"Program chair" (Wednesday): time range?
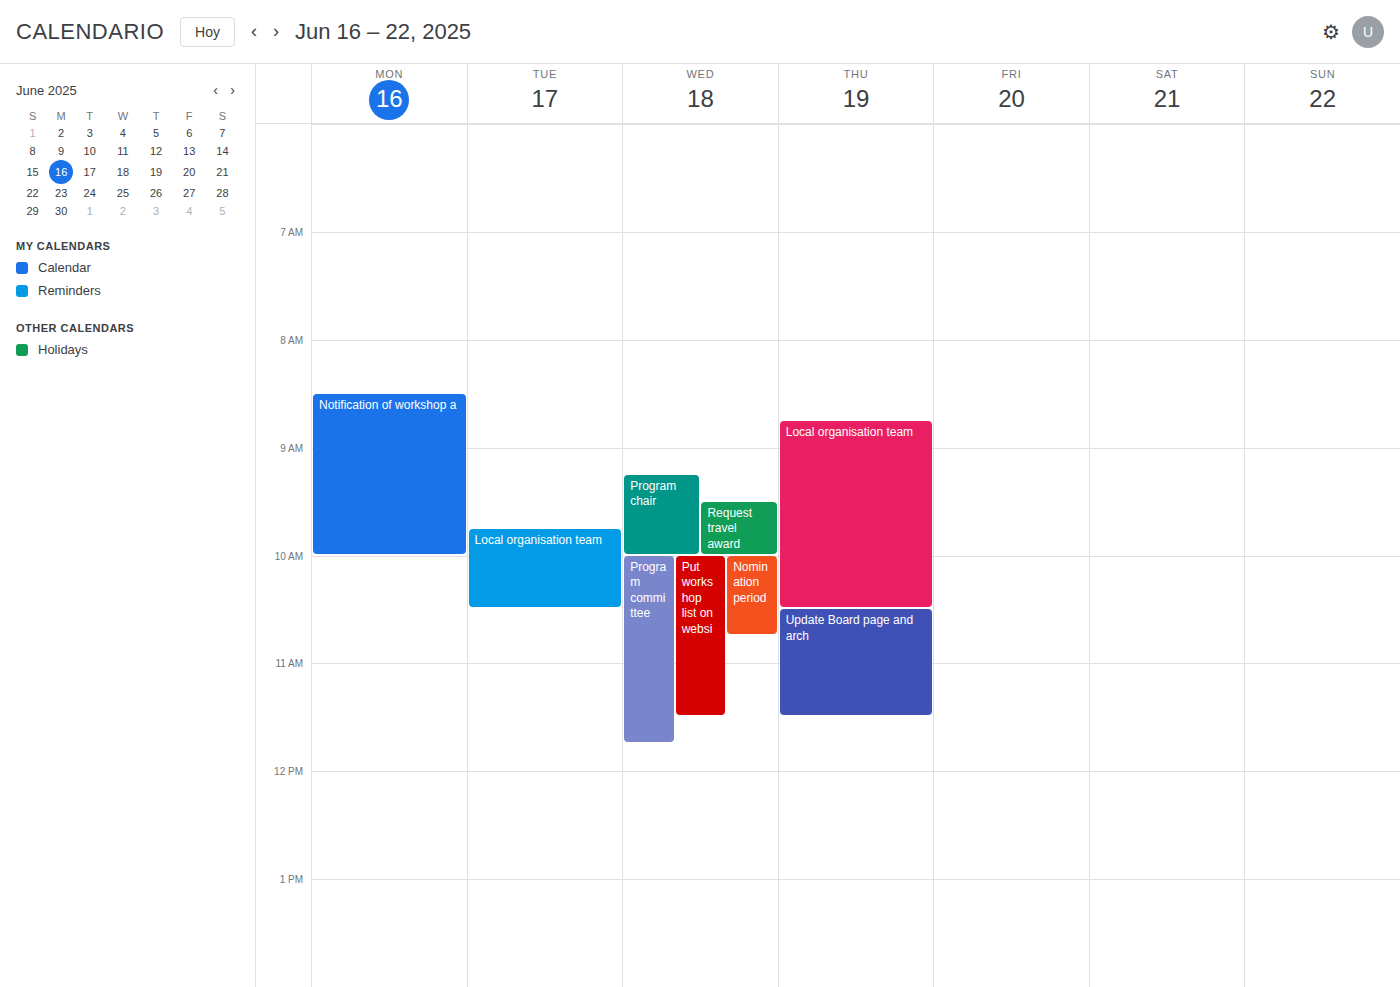
9:15 AM to 10:00 AM